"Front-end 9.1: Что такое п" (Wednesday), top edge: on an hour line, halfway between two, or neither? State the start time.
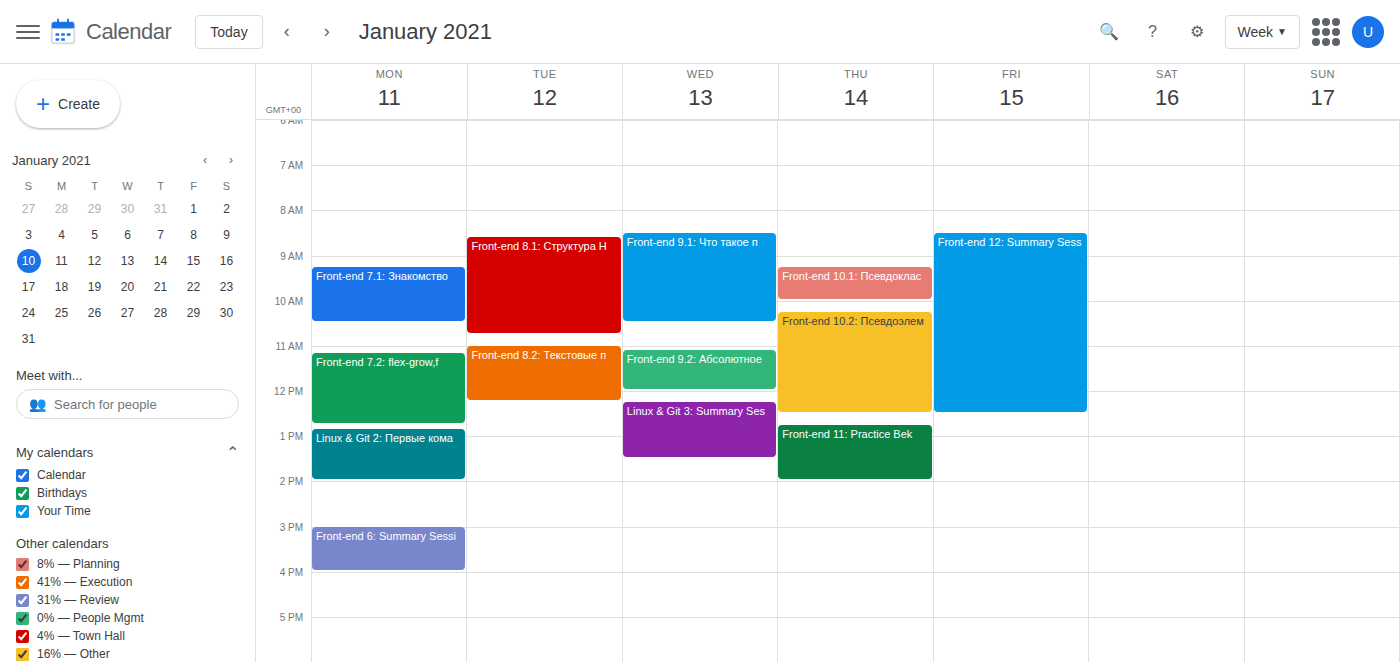
08:30 -- halfway between the 08:00 and 09:00 lines.